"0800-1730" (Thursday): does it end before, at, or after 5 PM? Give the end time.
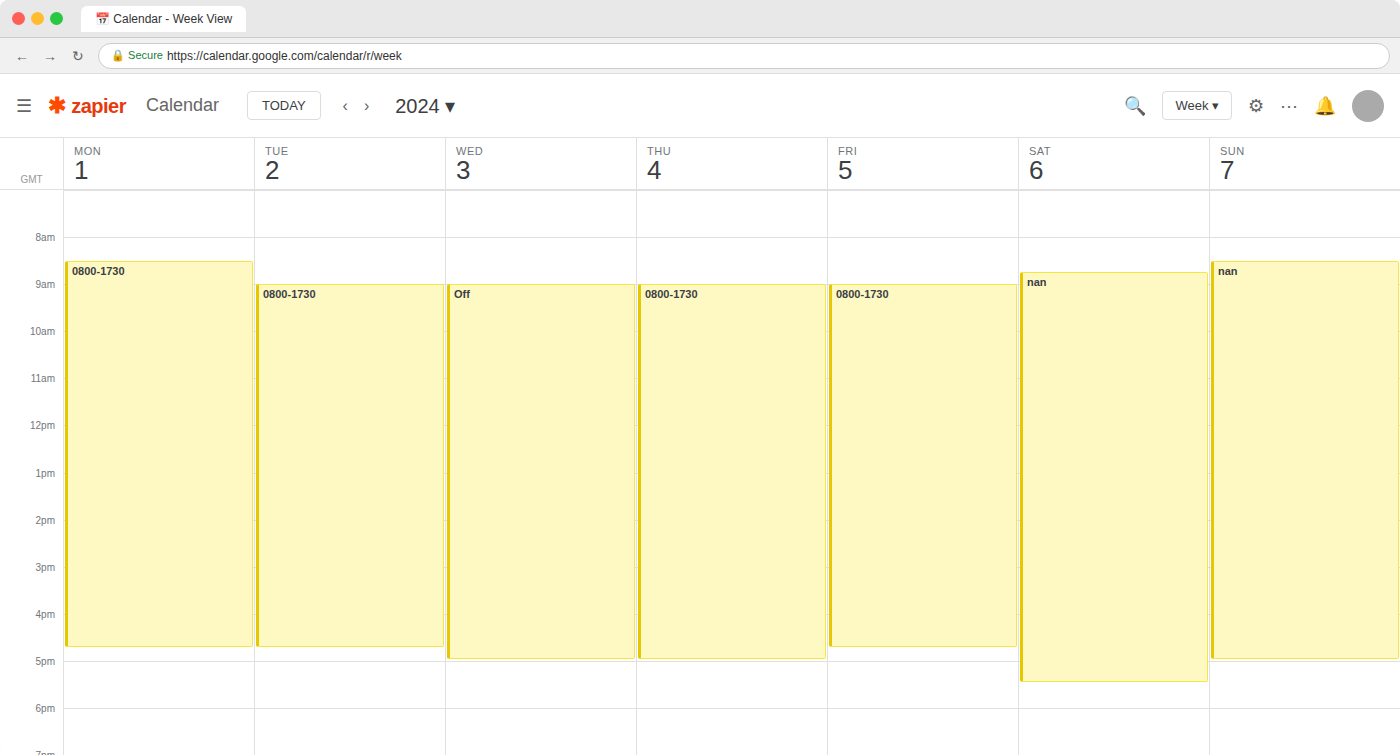
5:00 PM -- exactly at 5 PM, on the 5 PM line.